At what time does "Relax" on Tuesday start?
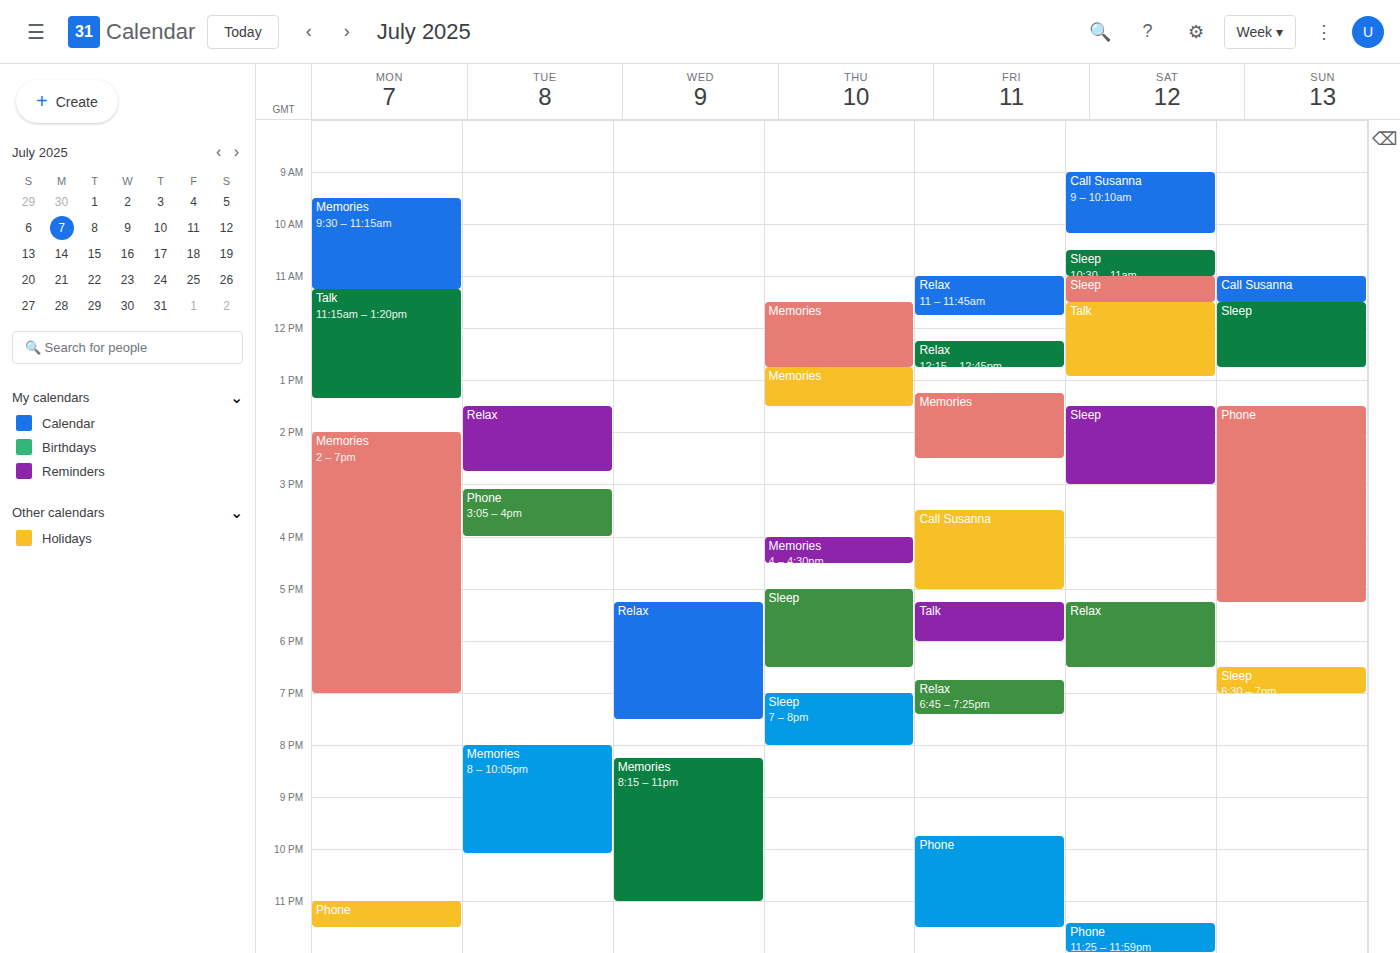
1:30 PM